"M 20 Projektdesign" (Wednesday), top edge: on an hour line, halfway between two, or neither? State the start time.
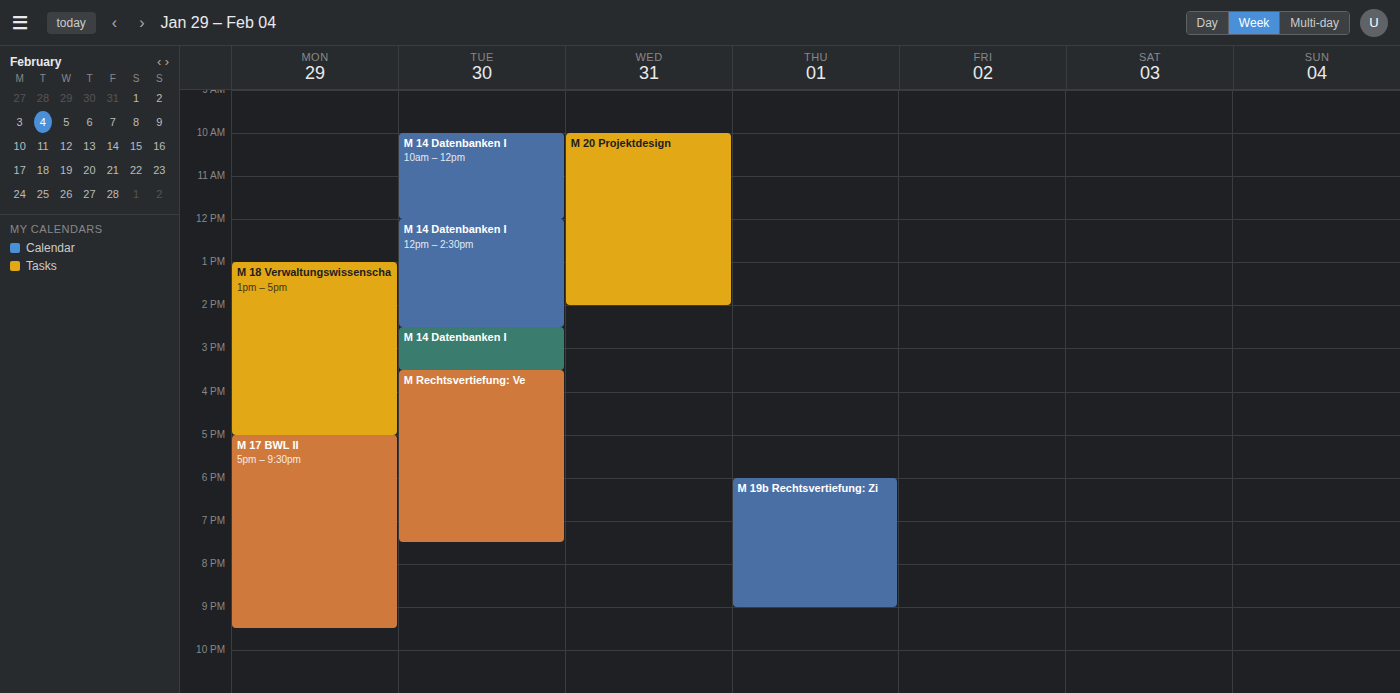
10:00 AM -- exactly on the 10 AM line.